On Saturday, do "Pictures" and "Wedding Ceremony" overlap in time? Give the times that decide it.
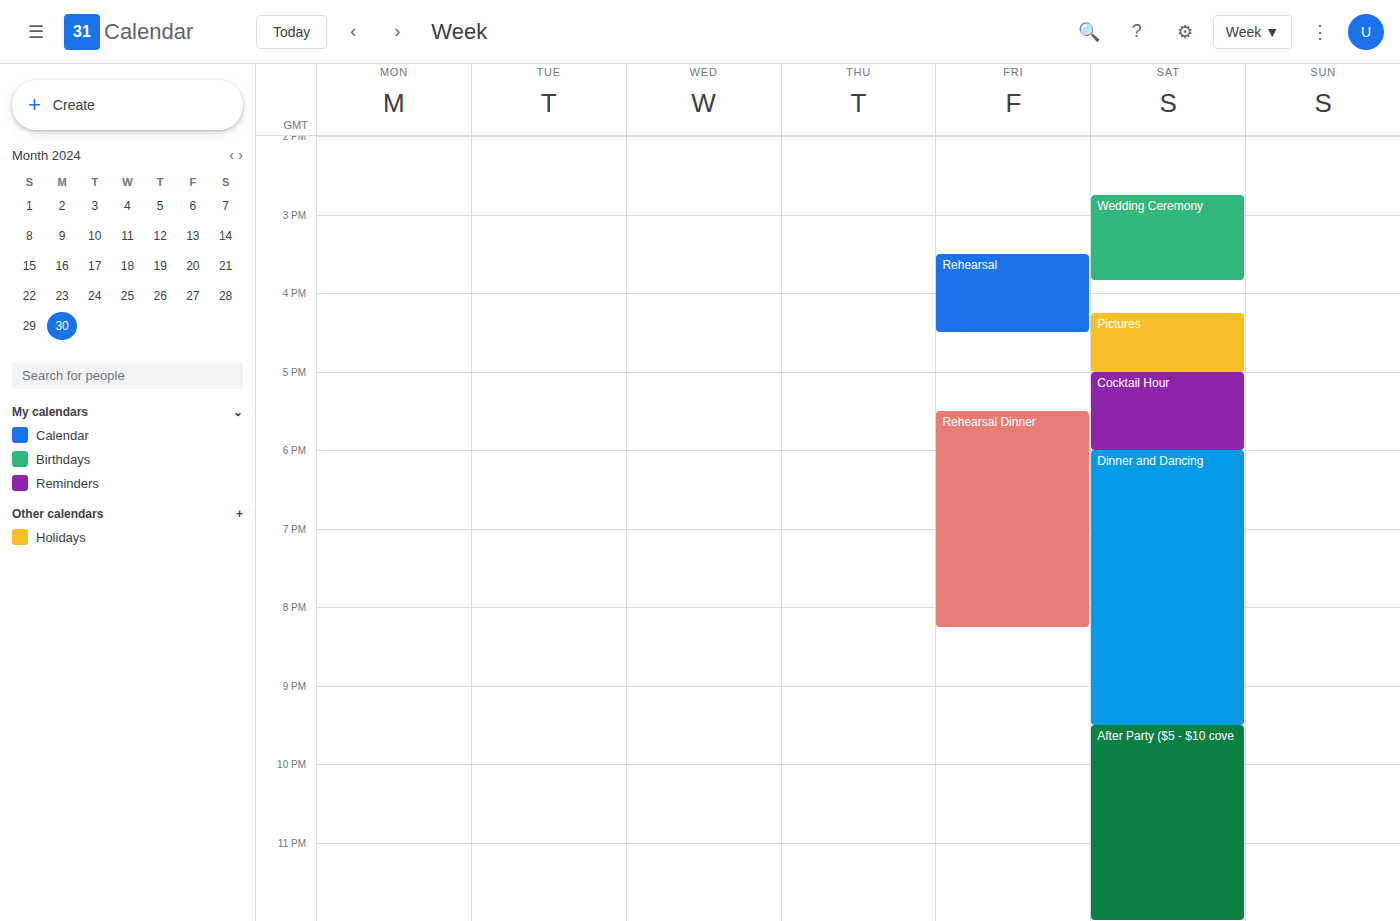
"Wedding Ceremony" ends at 3:50 PM and "Pictures" starts at 4:15 PM -- no overlap.